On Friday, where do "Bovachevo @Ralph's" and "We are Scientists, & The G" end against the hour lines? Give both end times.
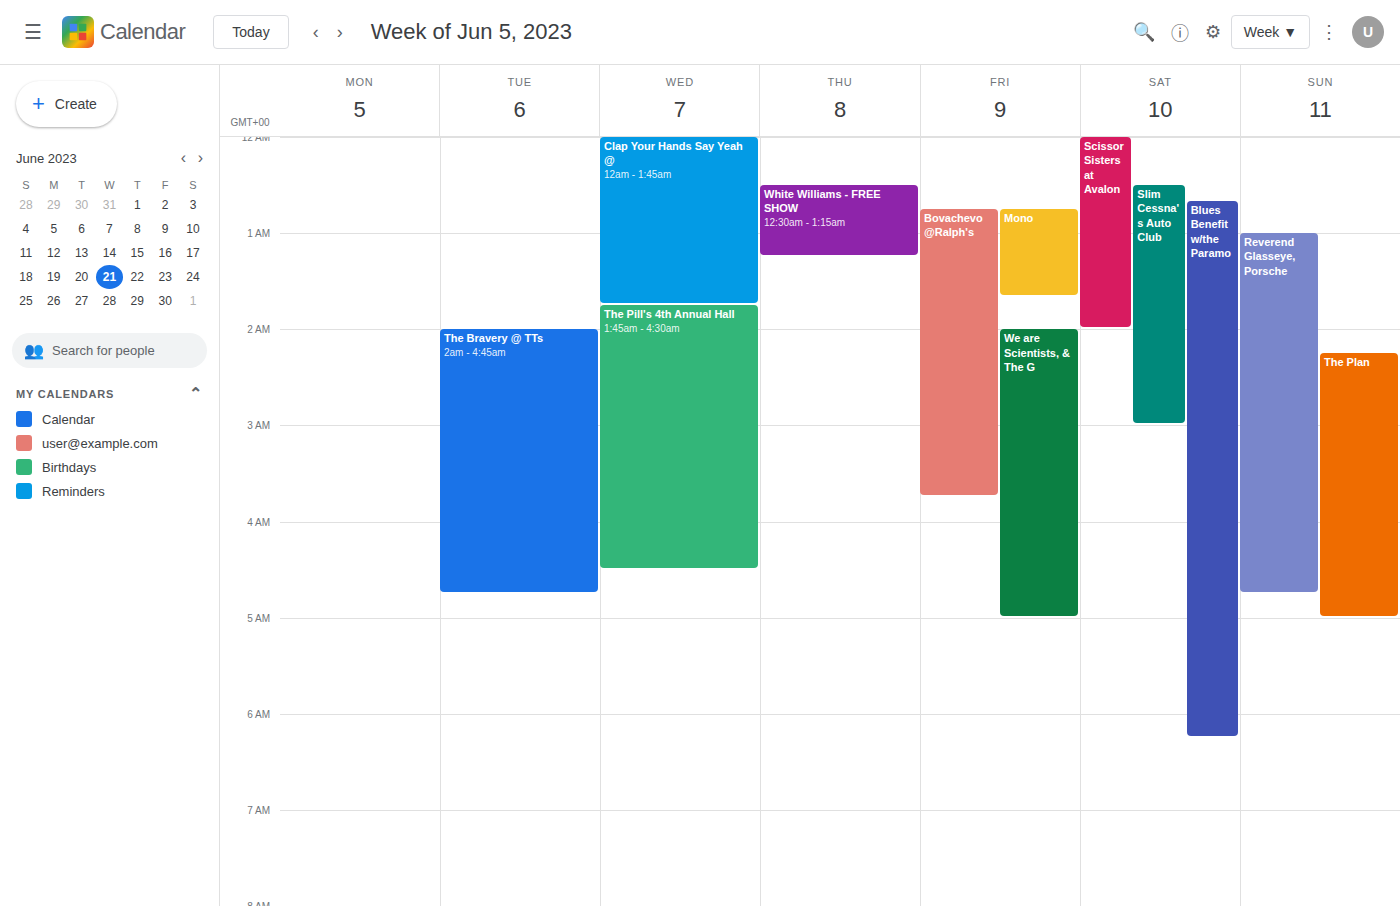
"Bovachevo @Ralph's": 3:45 AM, neither: three quarters of the way from the 3 AM line to the 4 AM line. "We are Scientists, & The G": 5:00 AM, exactly on the 5 AM line.